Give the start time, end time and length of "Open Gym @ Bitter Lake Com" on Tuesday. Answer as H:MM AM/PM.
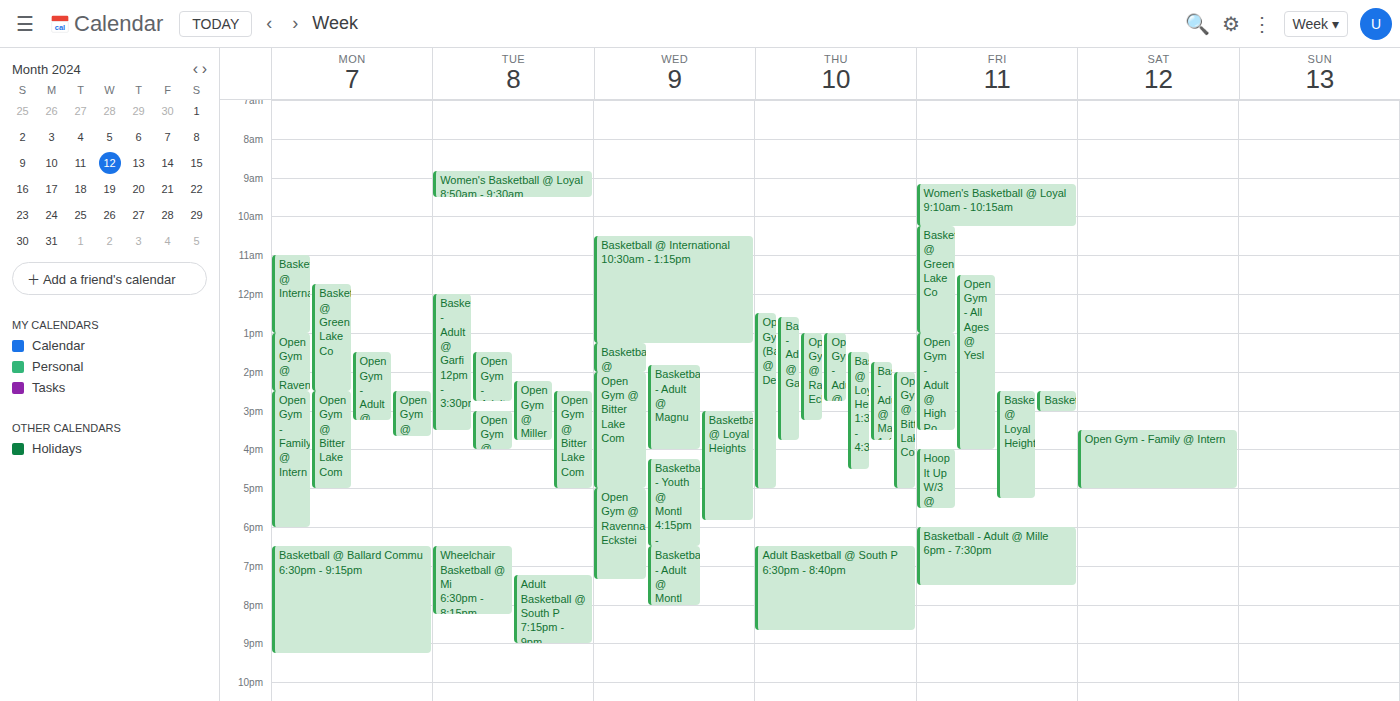
2:30 PM to 5:00 PM, 2 hours 30 minutes